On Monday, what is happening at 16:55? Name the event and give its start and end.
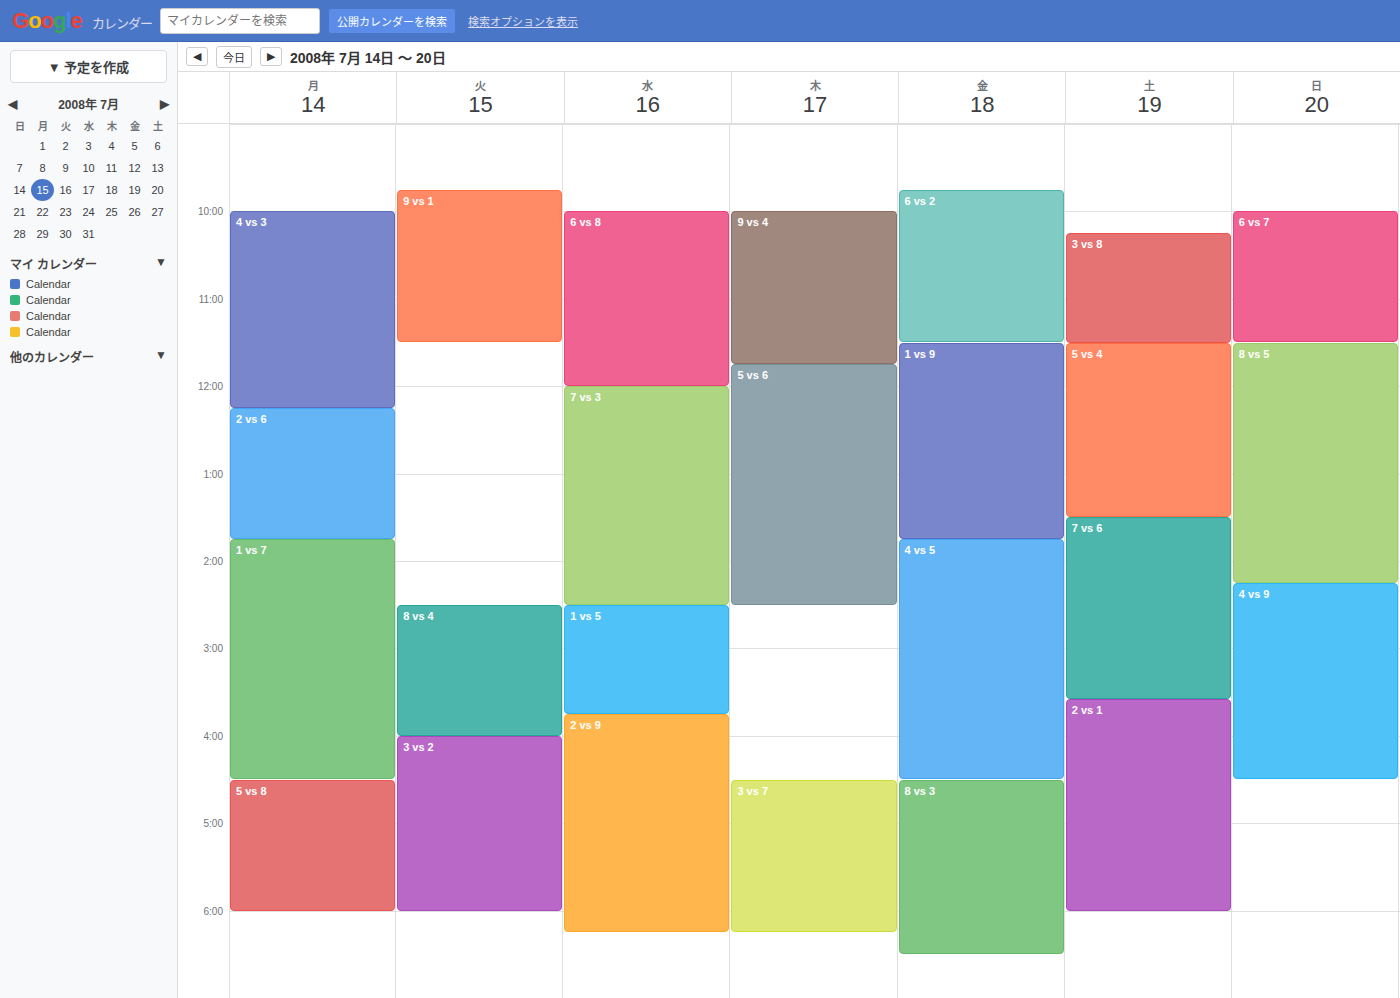
"5 vs 8", 16:30 to 18:00